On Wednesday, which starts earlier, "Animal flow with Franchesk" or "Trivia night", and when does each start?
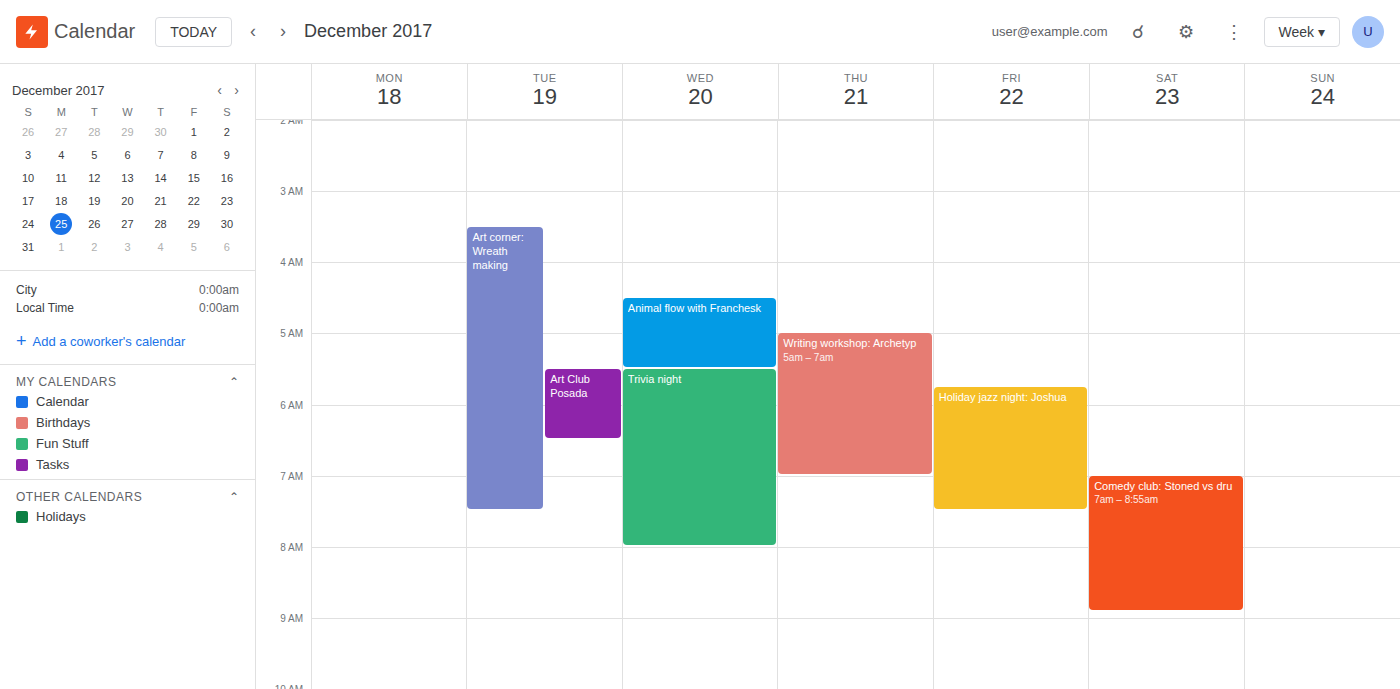
"Animal flow with Franchesk" 4:30 AM; "Trivia night" 5:30 AM.